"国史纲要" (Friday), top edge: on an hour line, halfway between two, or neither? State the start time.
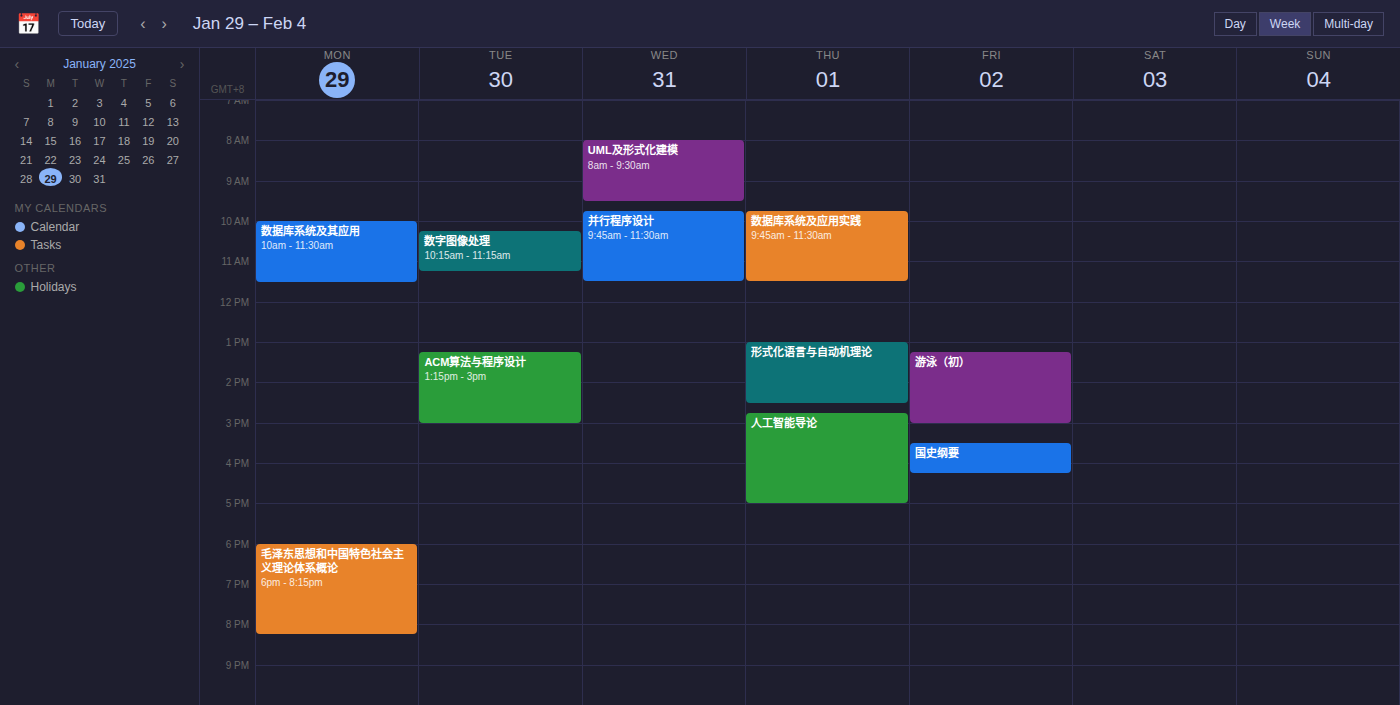
3:30 PM -- halfway between the 3 PM and 4 PM lines.